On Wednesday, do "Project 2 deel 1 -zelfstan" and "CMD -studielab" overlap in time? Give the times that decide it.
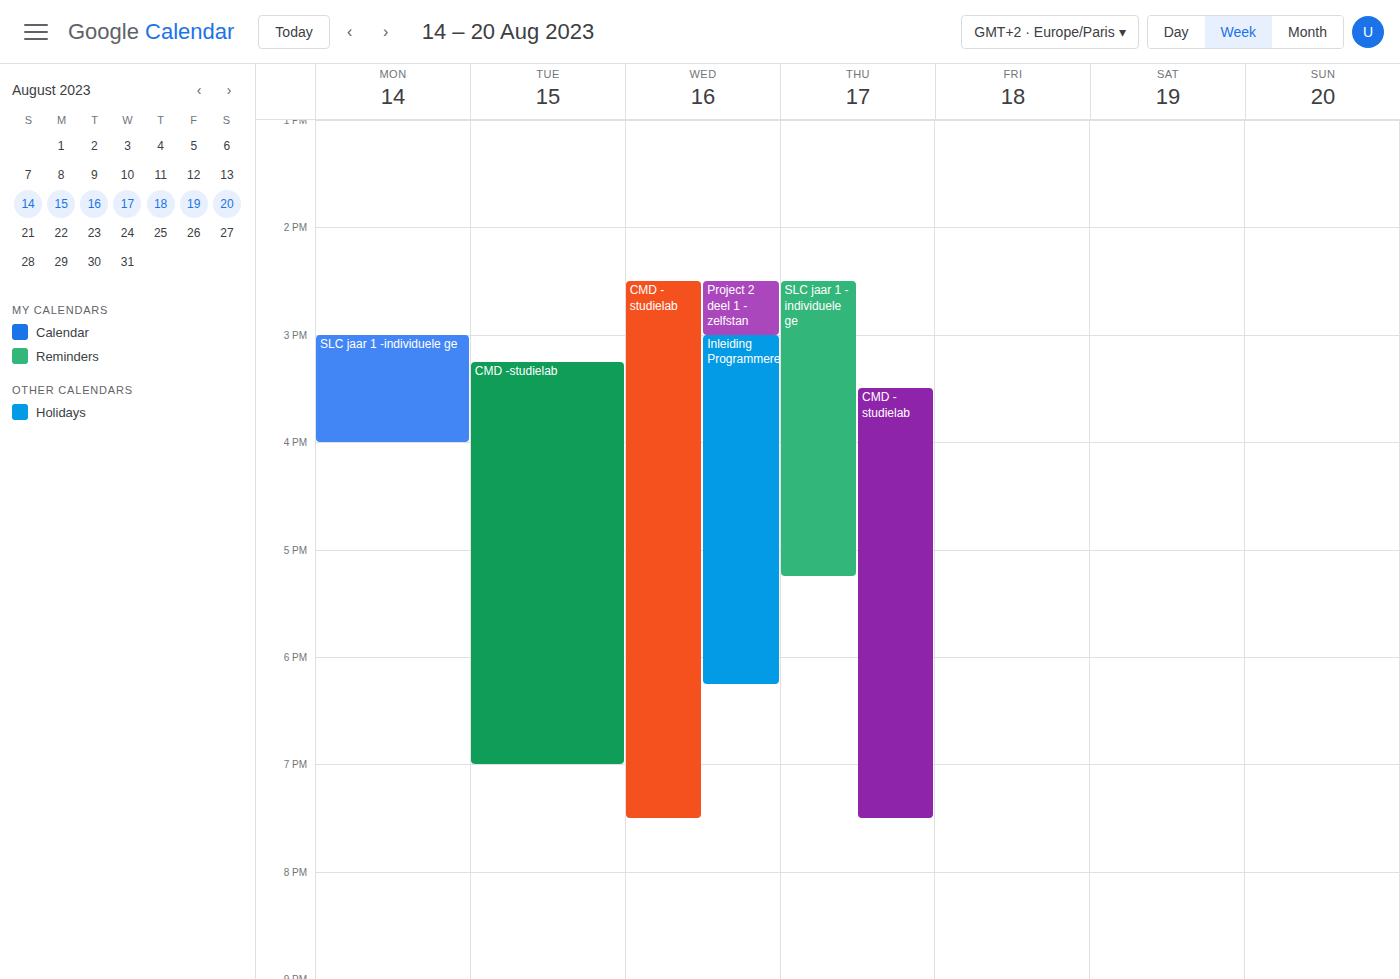
"Project 2 deel 1 -zelfstan" runs 2:30 PM to 3:00 PM, inside "CMD -studielab" -- they overlap.